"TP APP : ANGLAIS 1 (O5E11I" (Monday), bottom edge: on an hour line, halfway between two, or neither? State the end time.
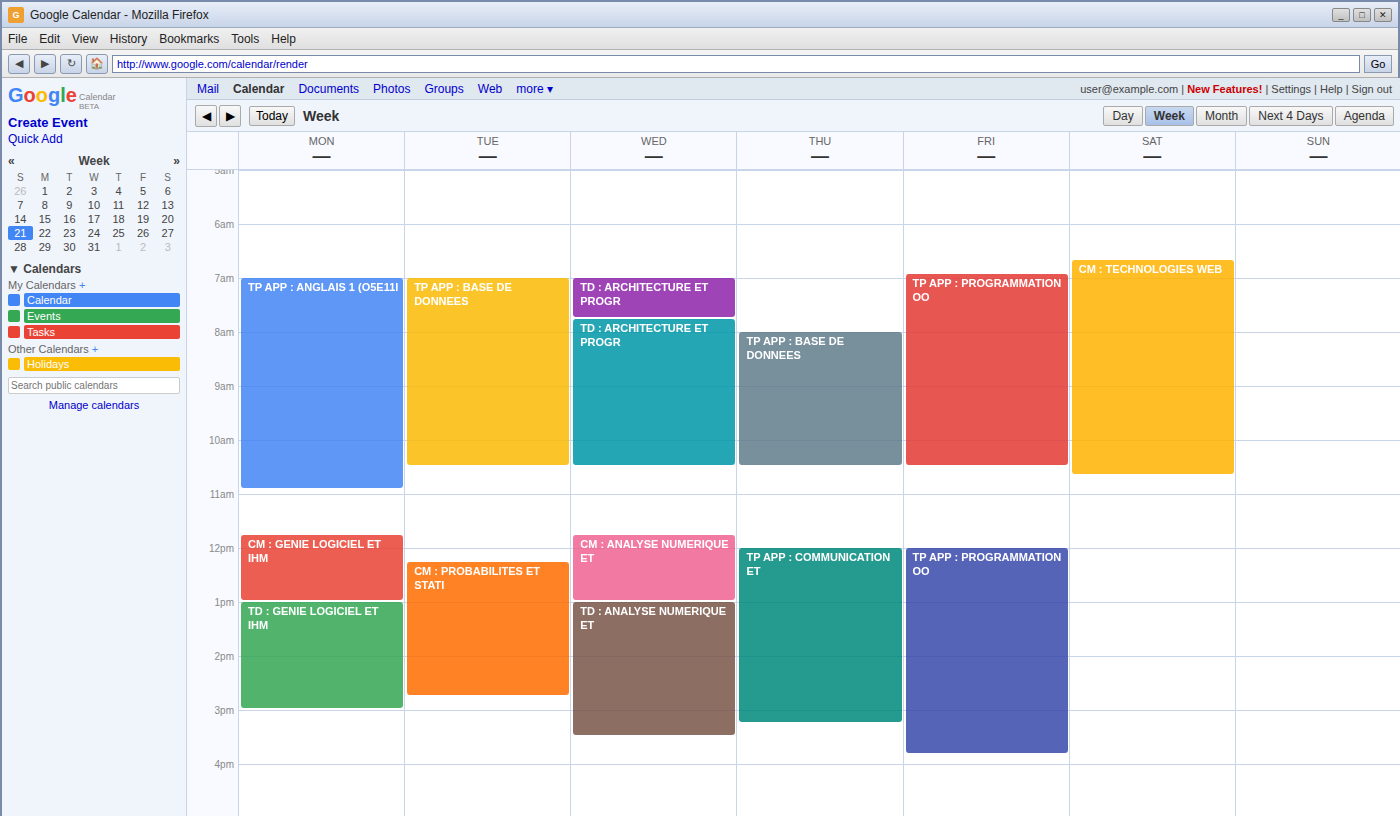
10:55 AM -- neither: 55 minutes below the 10 AM line and 5 minutes above the 11 AM line.